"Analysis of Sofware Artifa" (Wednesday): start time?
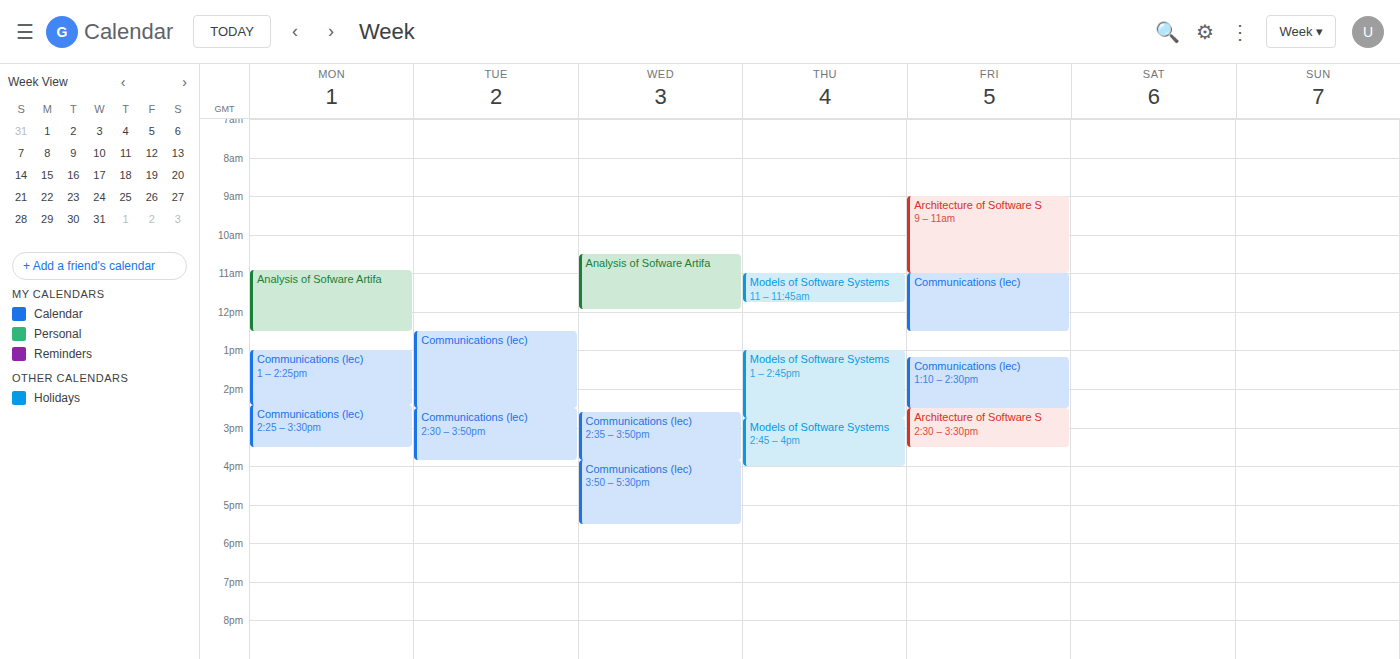
10:30